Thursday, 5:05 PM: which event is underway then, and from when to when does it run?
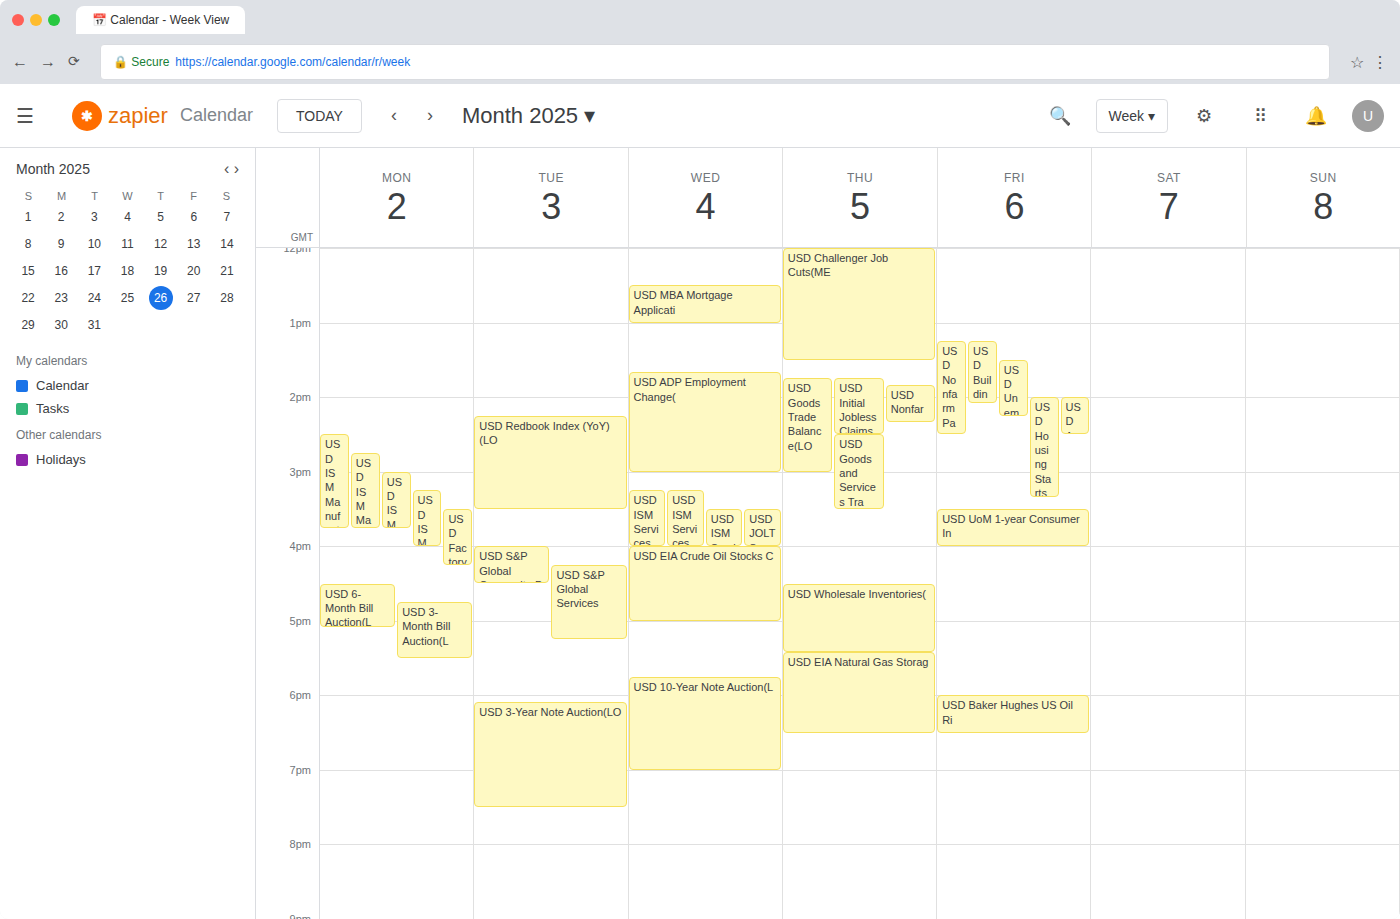
"USD Wholesale Inventories(", 4:30 PM to 5:25 PM